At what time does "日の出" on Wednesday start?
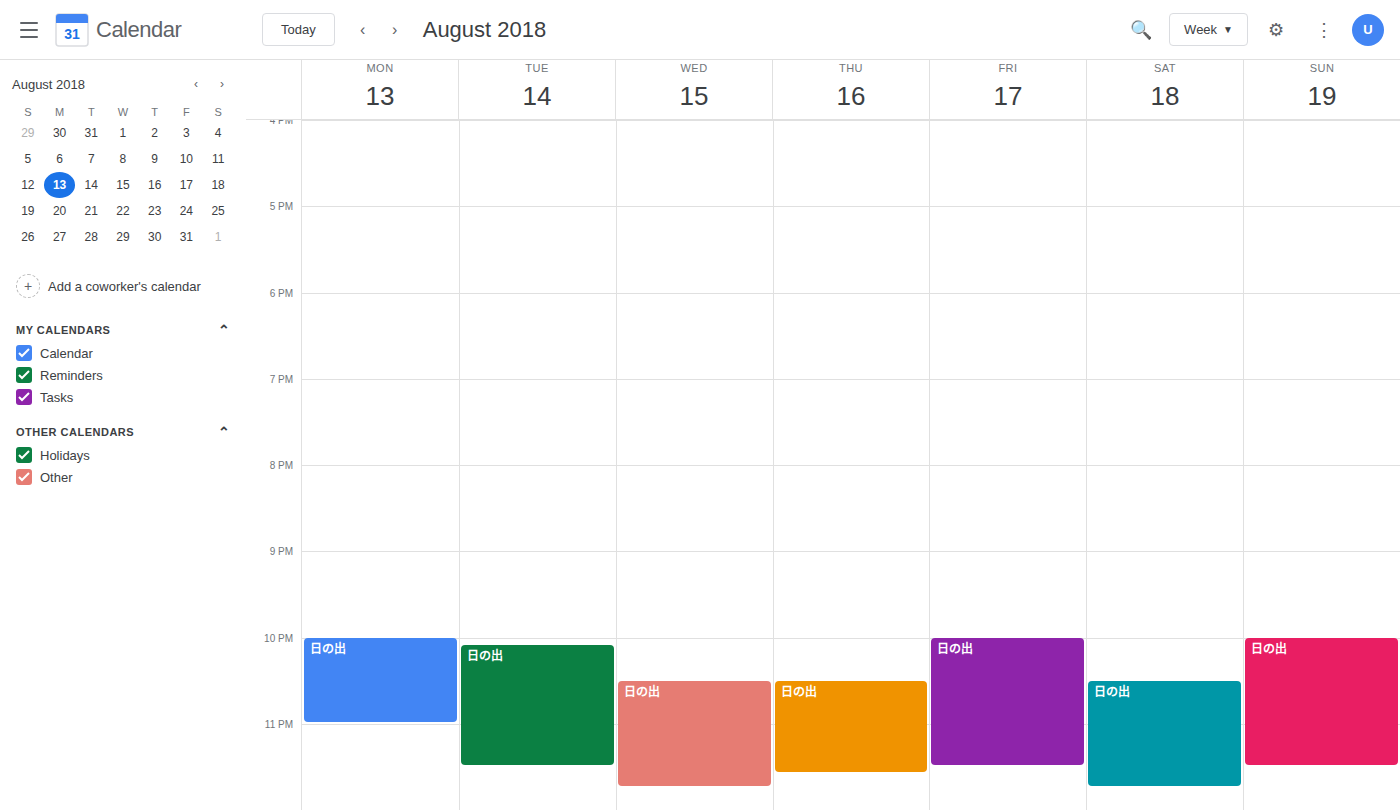
10:30 PM